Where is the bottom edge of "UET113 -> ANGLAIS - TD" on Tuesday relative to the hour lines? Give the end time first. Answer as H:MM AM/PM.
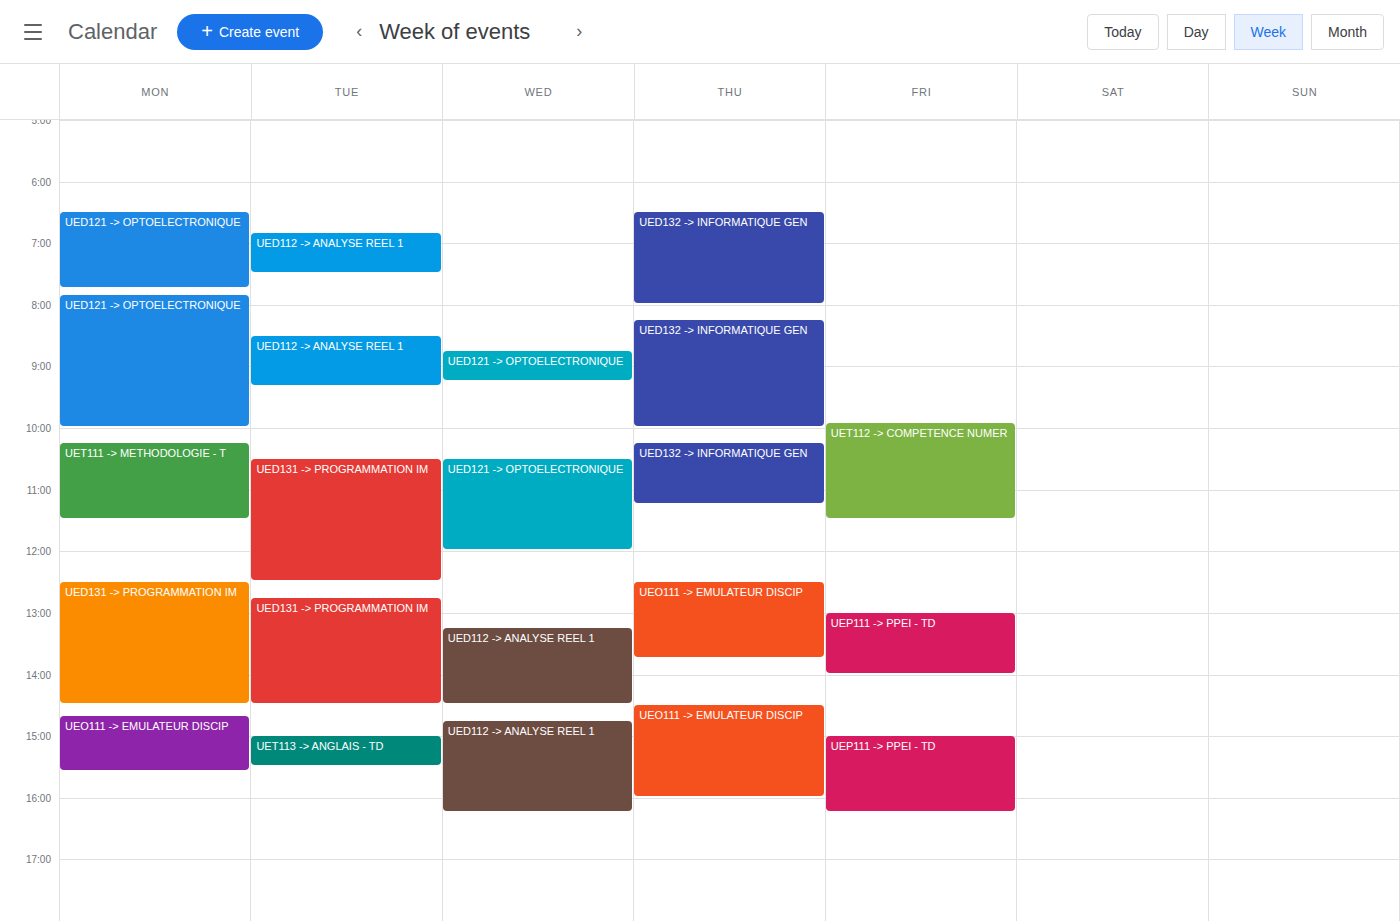
3:30 PM -- halfway between the 3 PM and 4 PM lines.